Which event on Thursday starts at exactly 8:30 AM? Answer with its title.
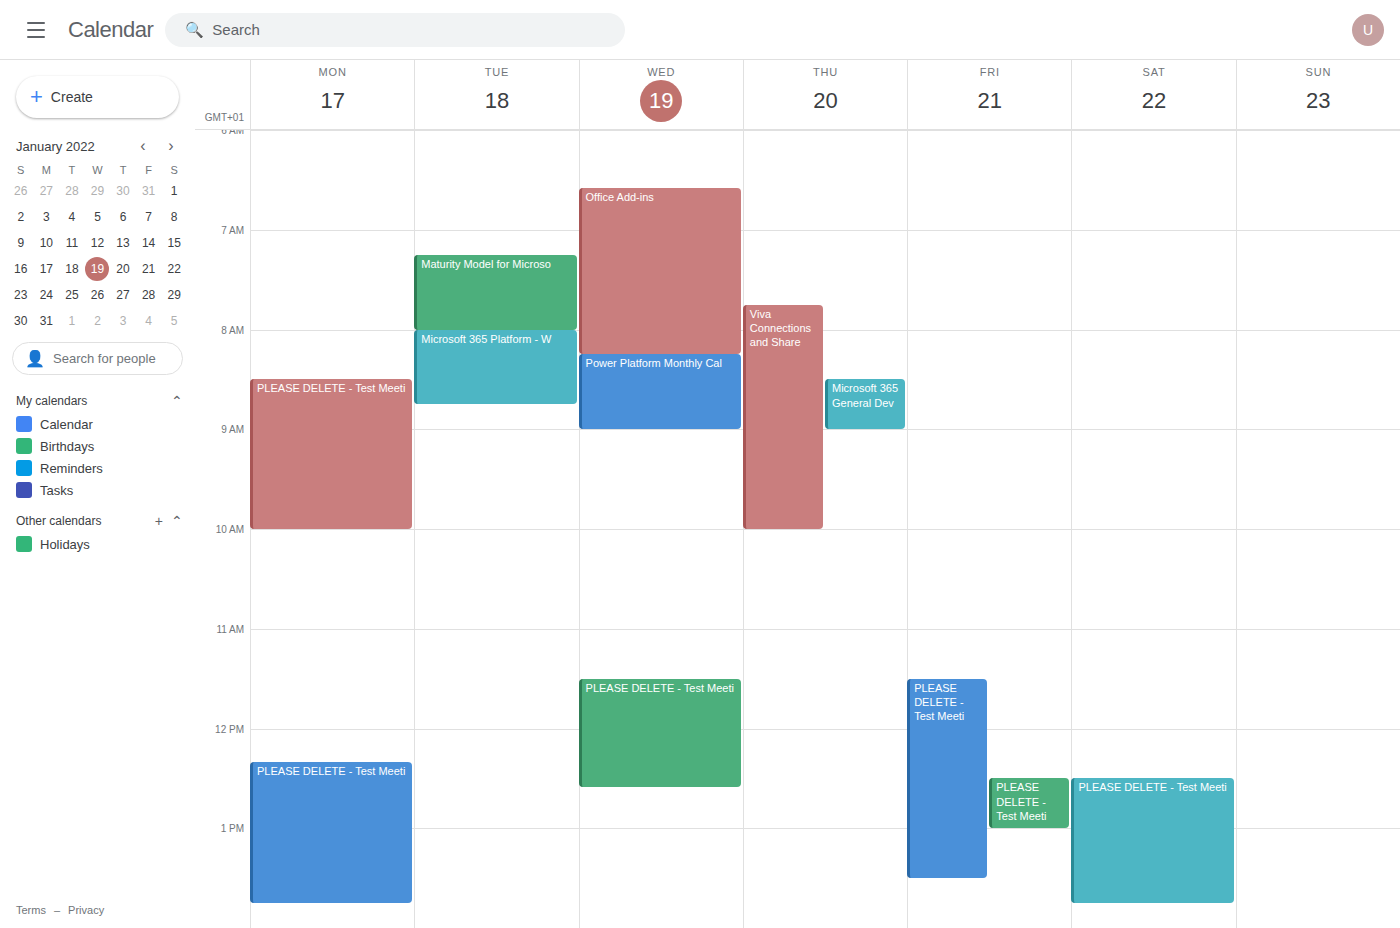
"Microsoft 365 General Dev"